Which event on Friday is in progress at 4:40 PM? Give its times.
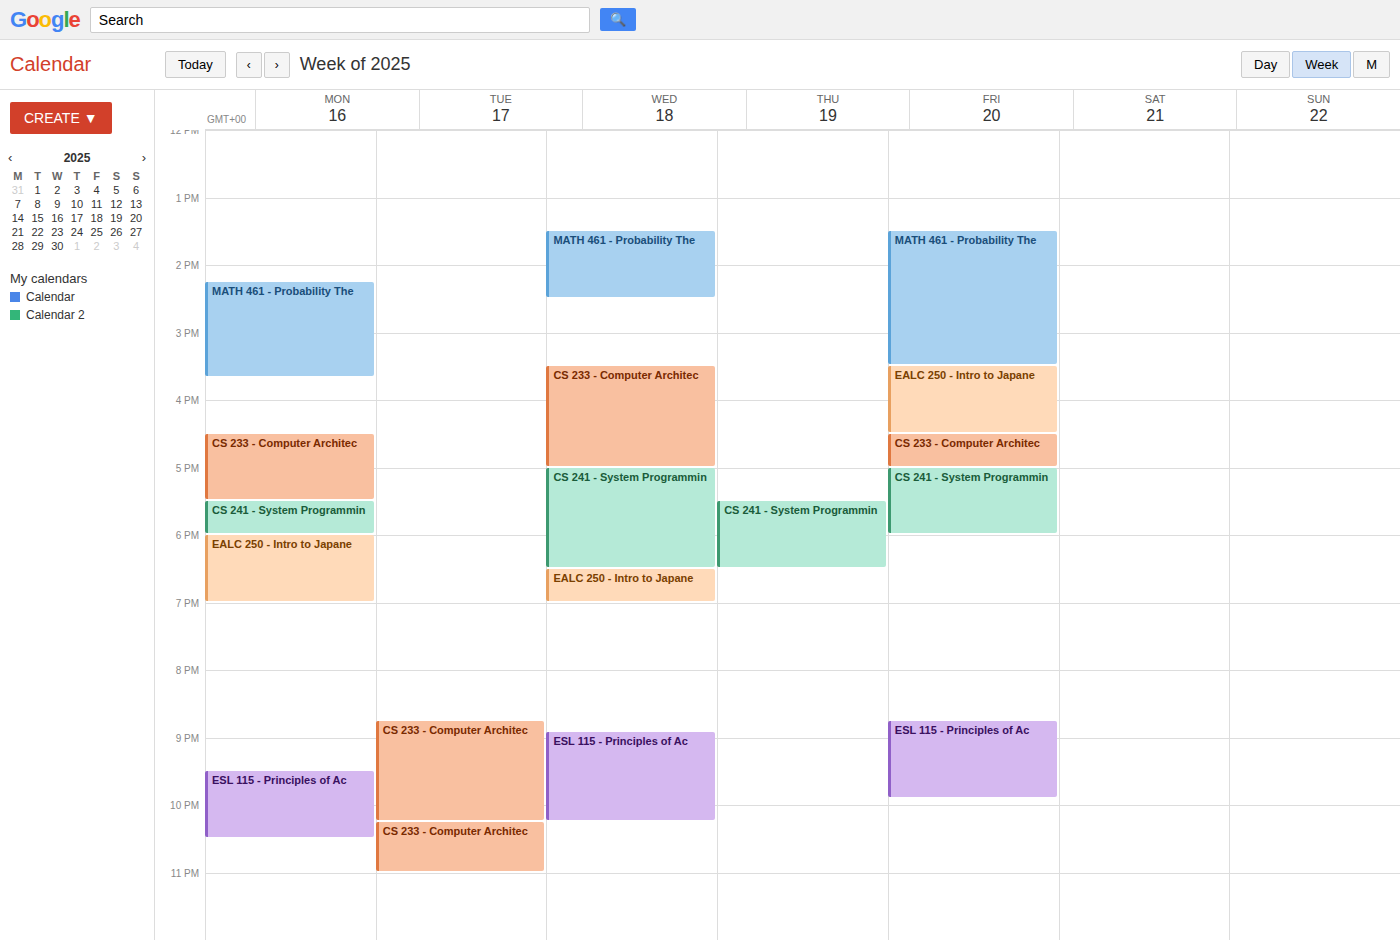
"CS 233 - Computer Architec", 4:30 PM to 5:00 PM